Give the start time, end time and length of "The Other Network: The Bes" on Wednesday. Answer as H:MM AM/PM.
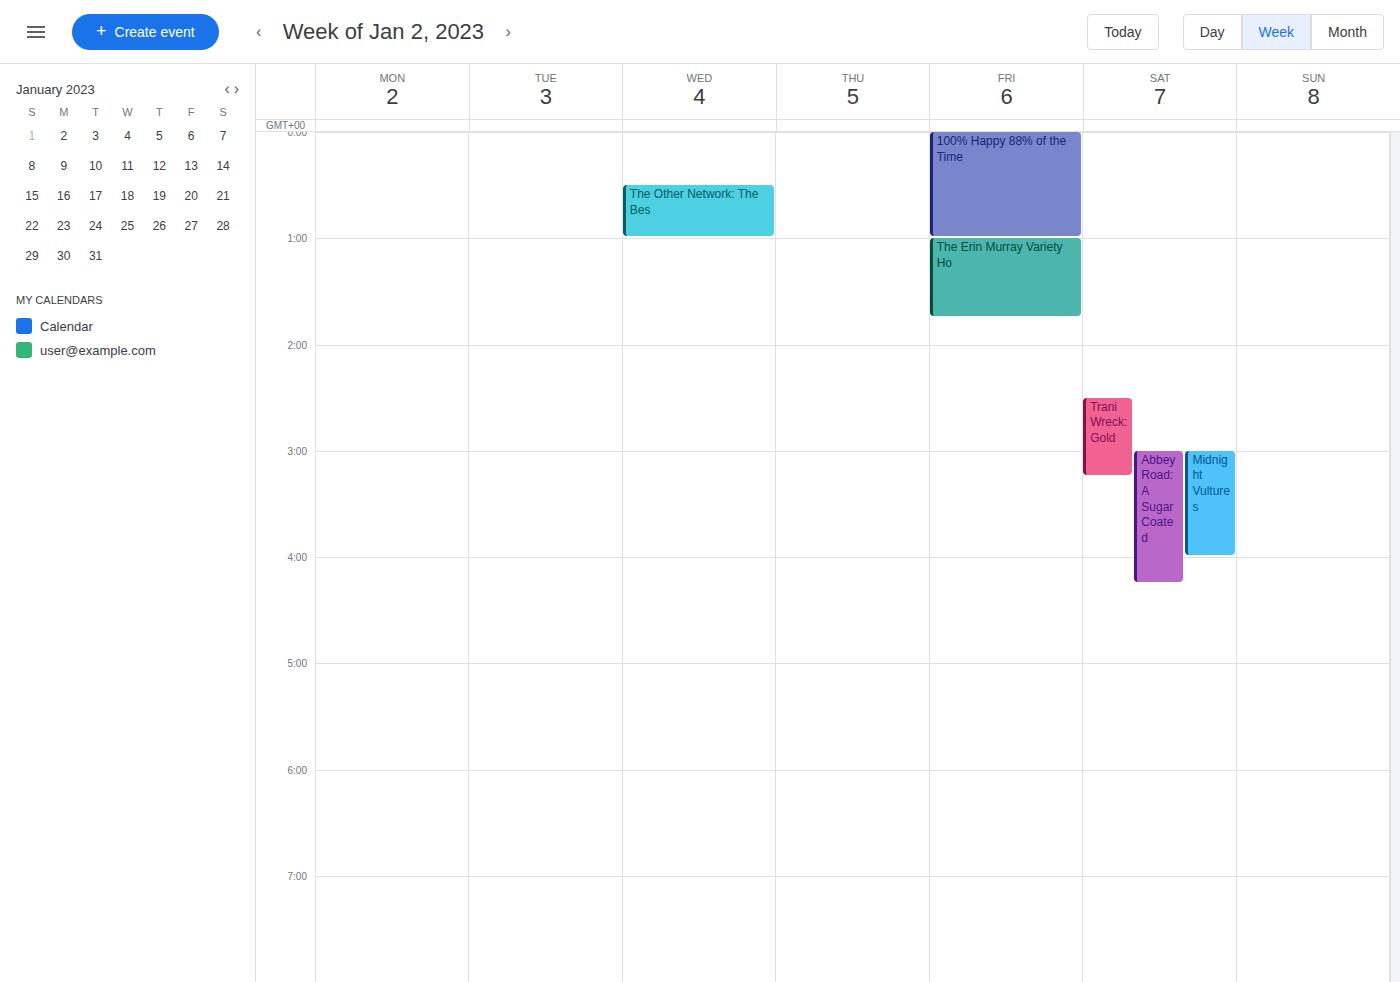
12:30 AM to 1:00 AM, 30 minutes